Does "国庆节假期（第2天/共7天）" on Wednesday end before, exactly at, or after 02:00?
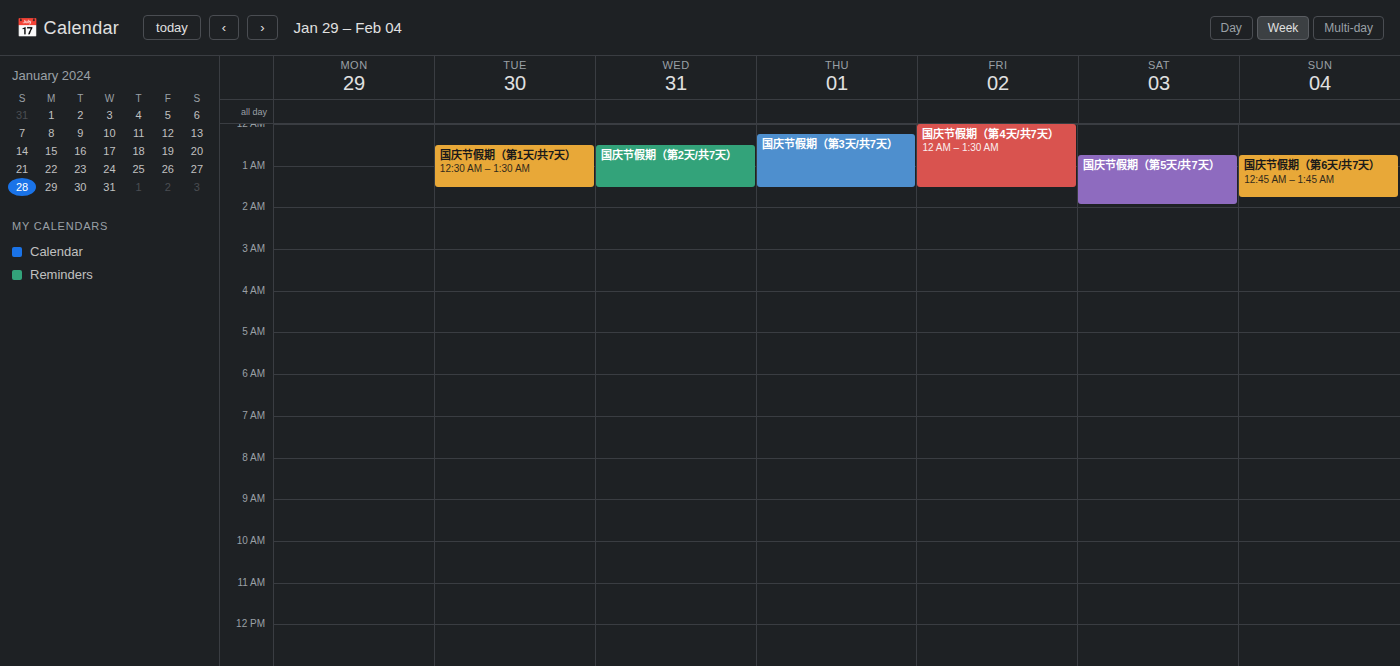
01:30 -- before 02:00, 30 minutes above the 02:00 line.